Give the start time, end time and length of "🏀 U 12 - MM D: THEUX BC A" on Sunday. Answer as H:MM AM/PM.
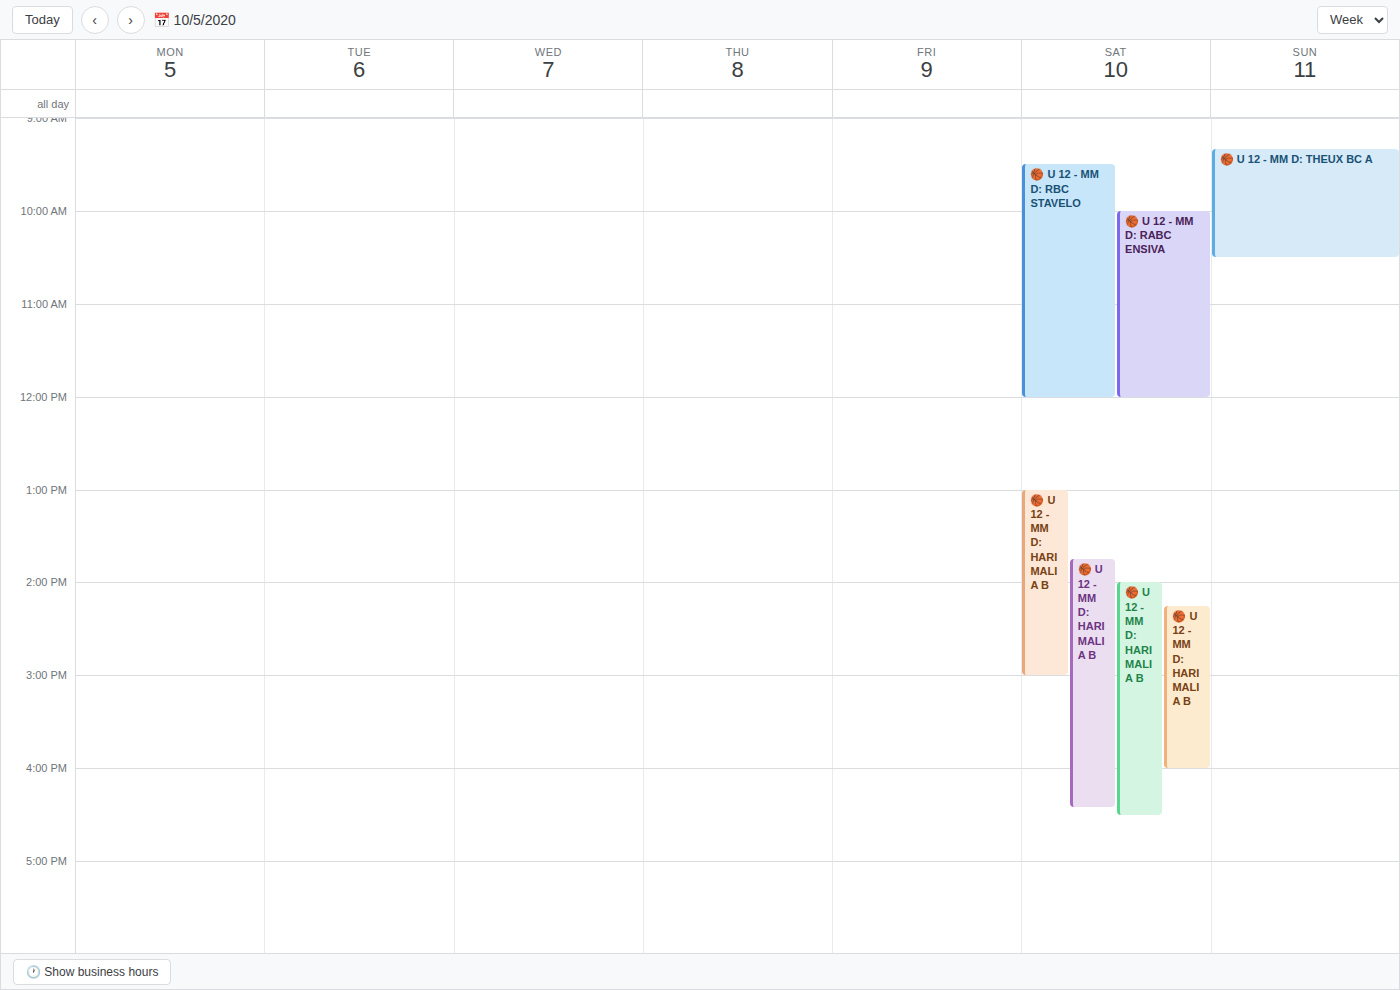
9:20 AM to 10:30 AM, 1 hour 10 minutes